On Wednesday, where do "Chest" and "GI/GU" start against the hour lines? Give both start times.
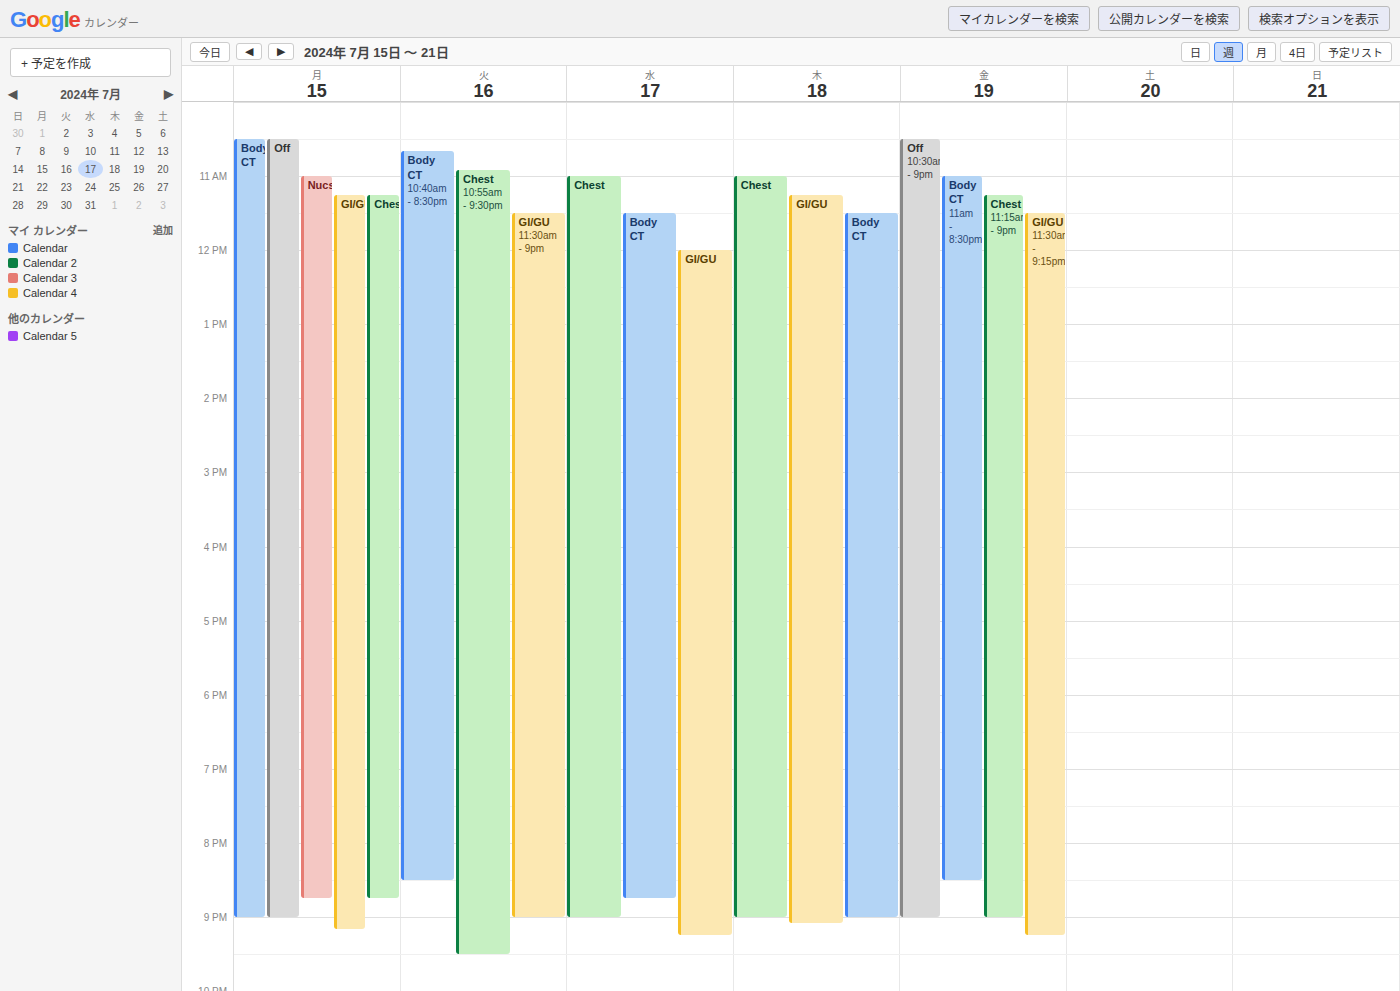
"Chest": 11:00 AM, exactly on the 11 AM line. "GI/GU": 12:00 PM, exactly on the 12 PM line.